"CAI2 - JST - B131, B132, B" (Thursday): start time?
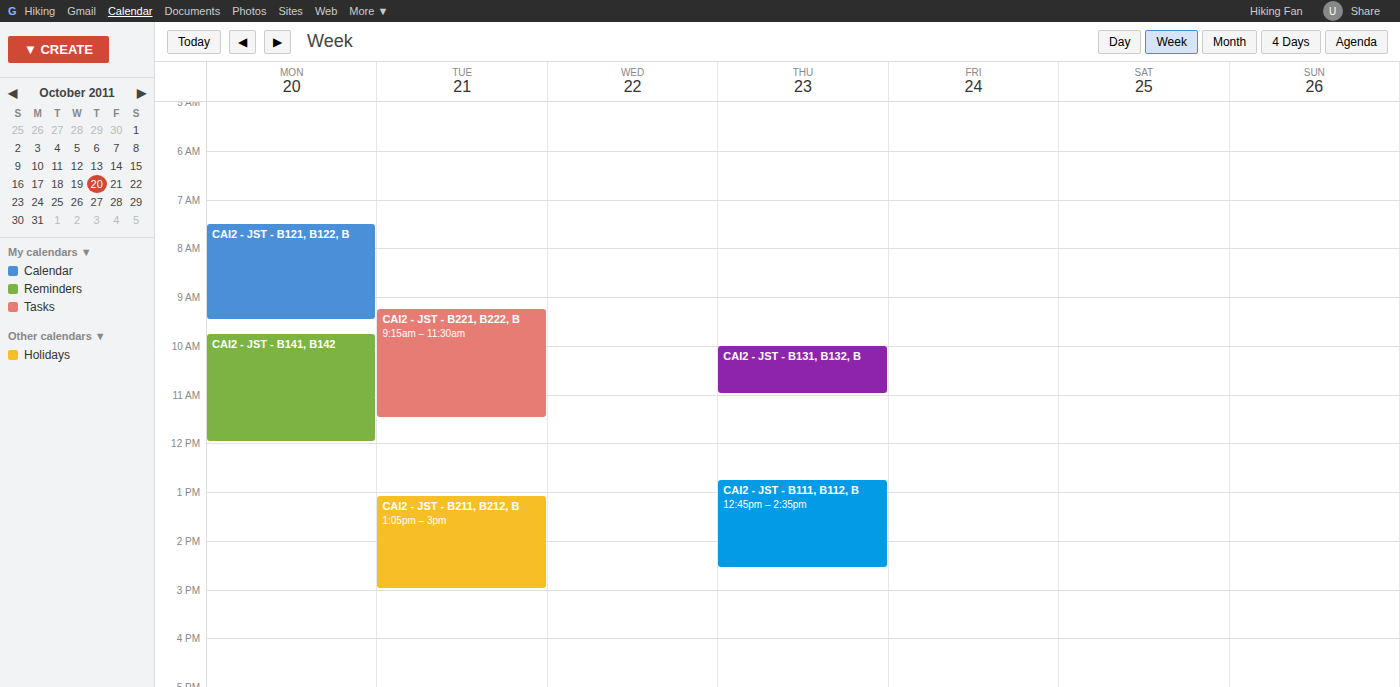
10:00 AM